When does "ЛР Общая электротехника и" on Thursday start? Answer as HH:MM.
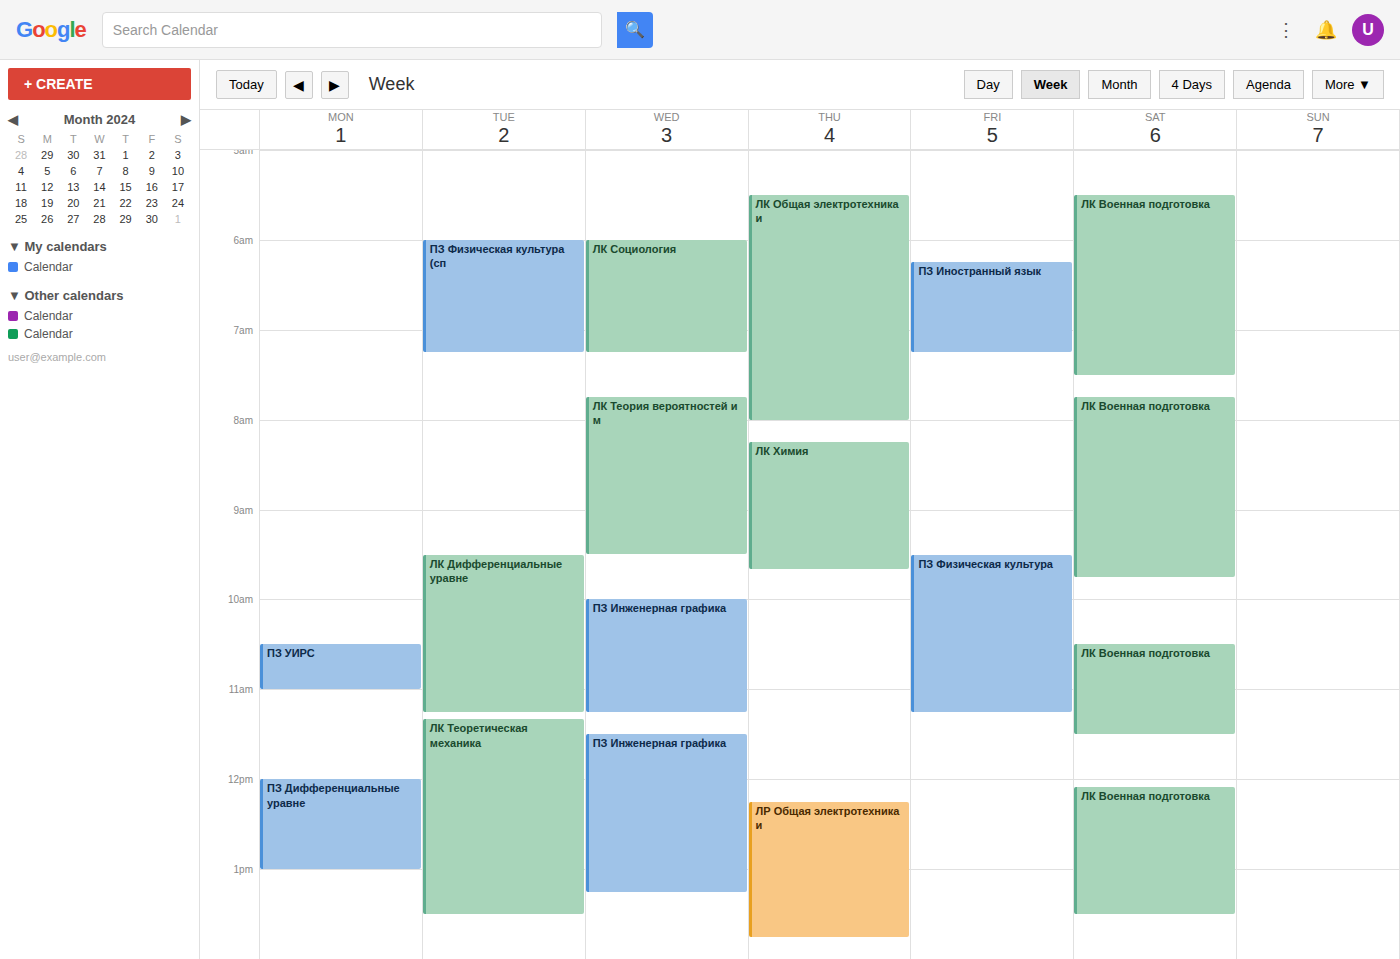
12:15